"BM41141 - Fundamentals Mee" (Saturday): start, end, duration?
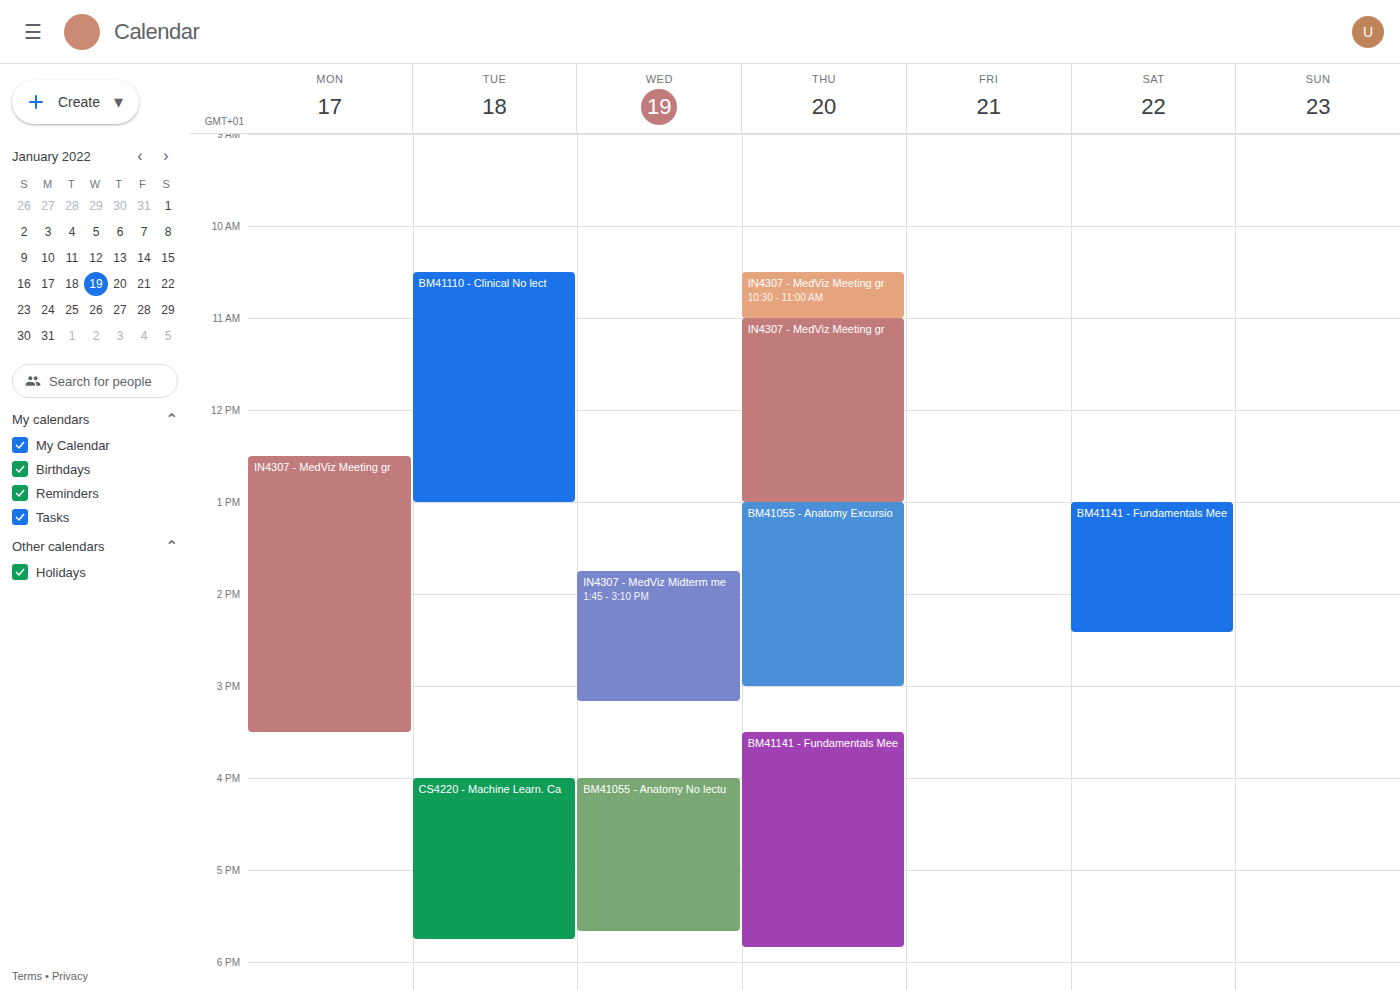
1:00 PM to 2:25 PM, 1 hour 25 minutes